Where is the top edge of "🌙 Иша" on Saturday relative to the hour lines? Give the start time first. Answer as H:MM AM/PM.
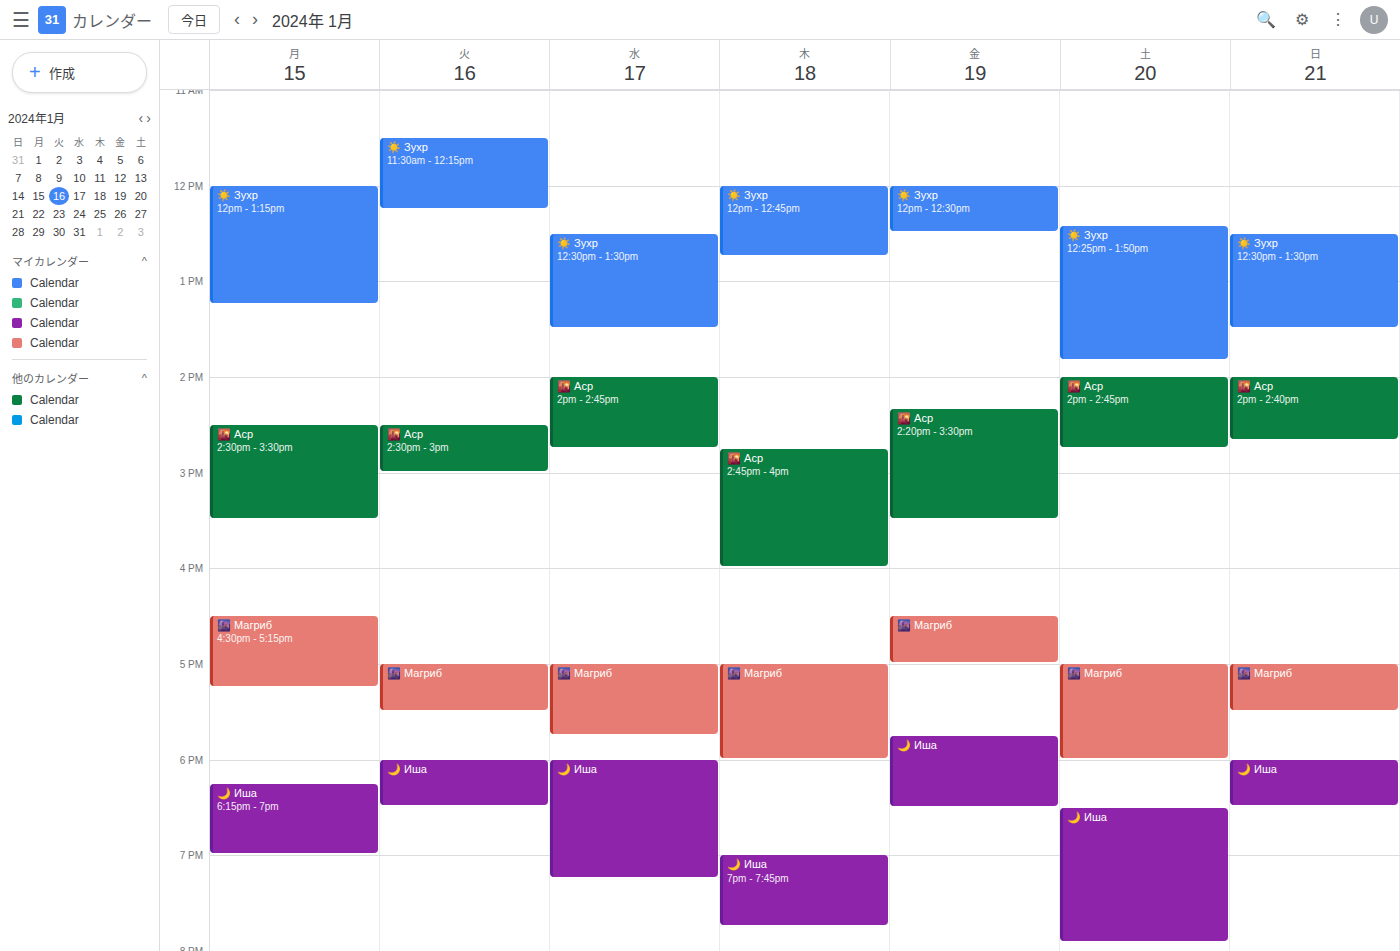
6:30 PM -- halfway between the 6 PM and 7 PM lines.